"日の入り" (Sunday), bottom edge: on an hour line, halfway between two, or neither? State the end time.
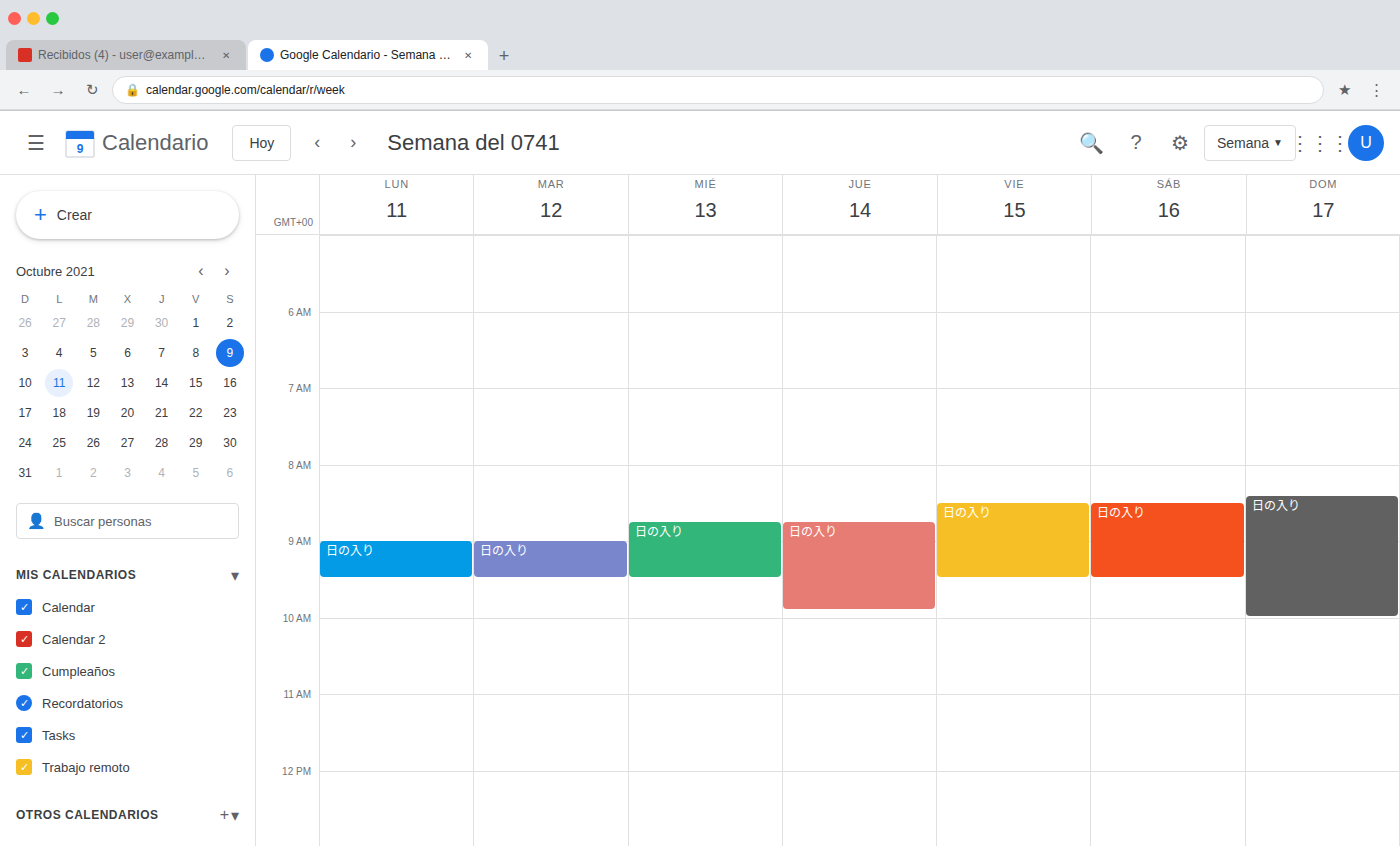
10:00 AM -- exactly on the 10 AM line.